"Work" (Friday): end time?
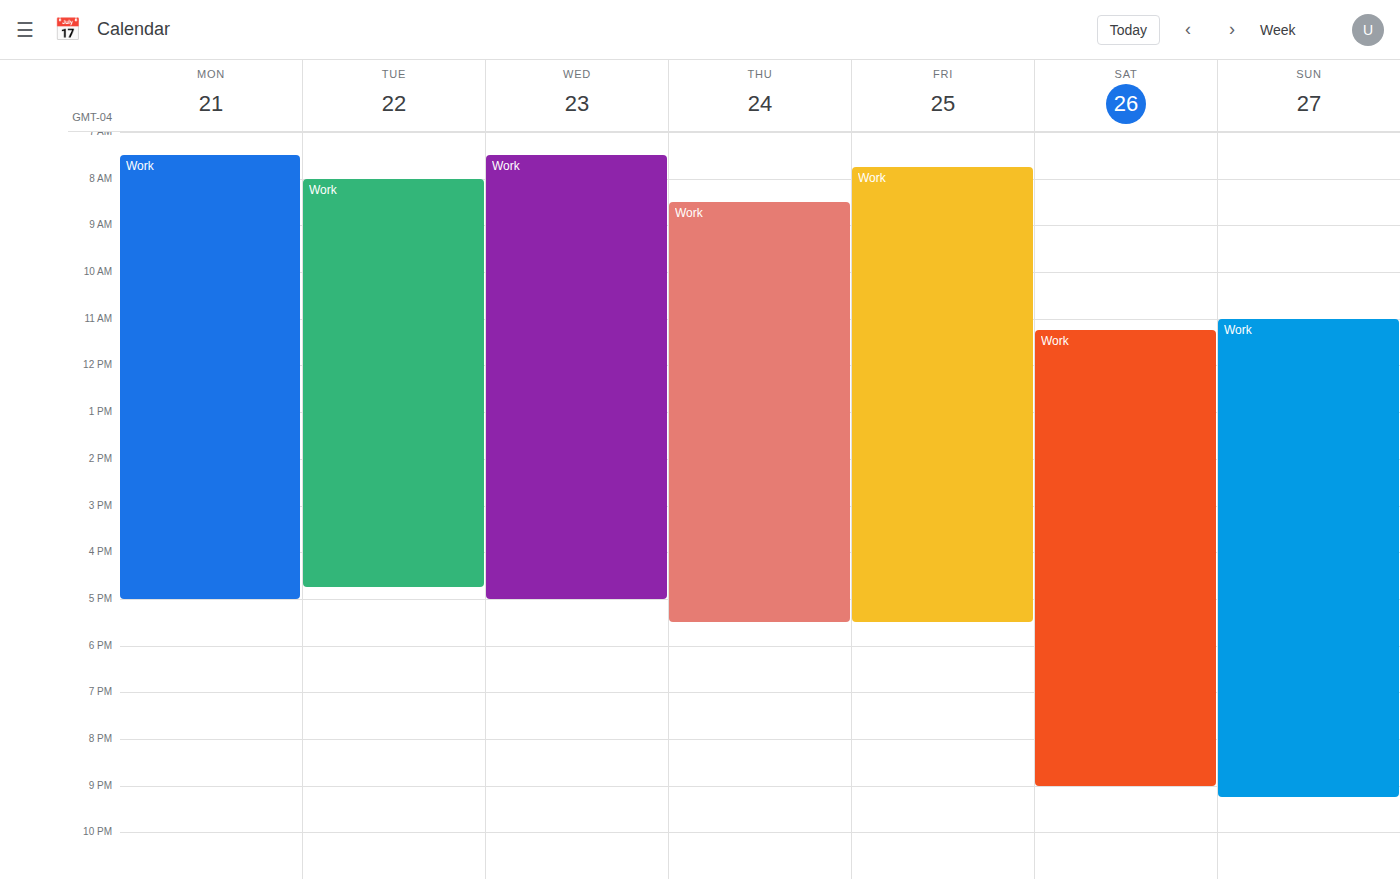
5:30 PM